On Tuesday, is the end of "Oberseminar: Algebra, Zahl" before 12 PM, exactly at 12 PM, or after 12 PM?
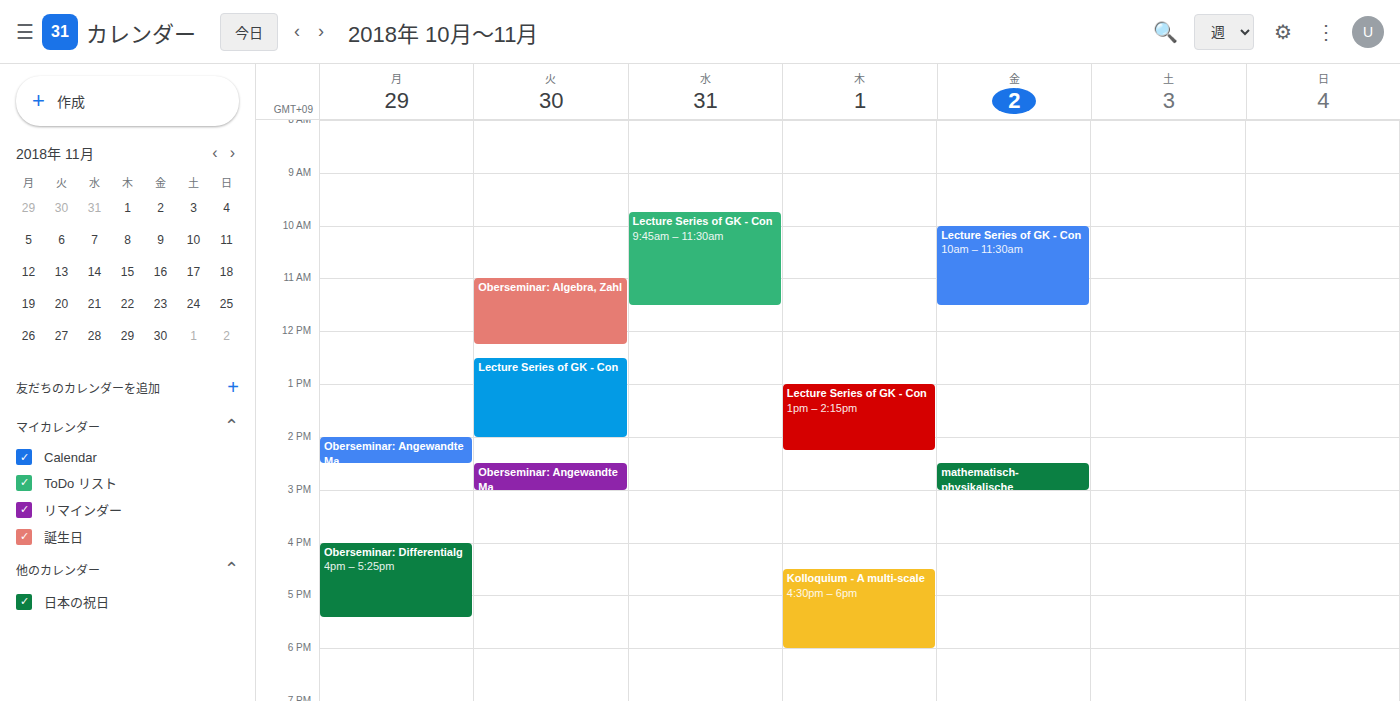
12:15 PM -- after 12 PM, 15 minutes below the 12 PM line.